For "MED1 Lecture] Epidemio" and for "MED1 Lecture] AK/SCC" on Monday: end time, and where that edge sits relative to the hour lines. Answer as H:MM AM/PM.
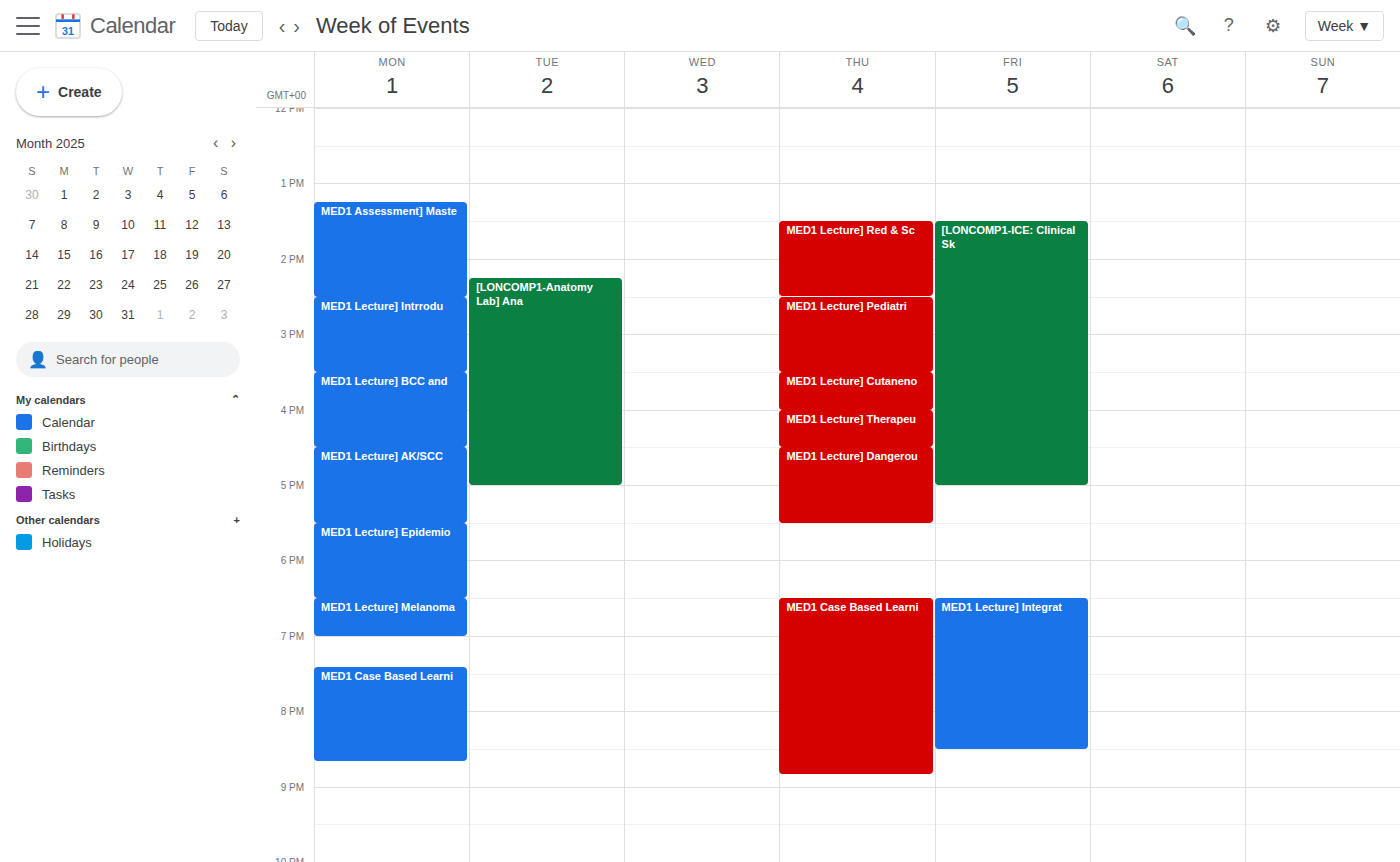
"MED1 Lecture] Epidemio": 6:30 PM, halfway between the 6 PM and 7 PM lines. "MED1 Lecture] AK/SCC": 5:30 PM, halfway between the 5 PM and 6 PM lines.